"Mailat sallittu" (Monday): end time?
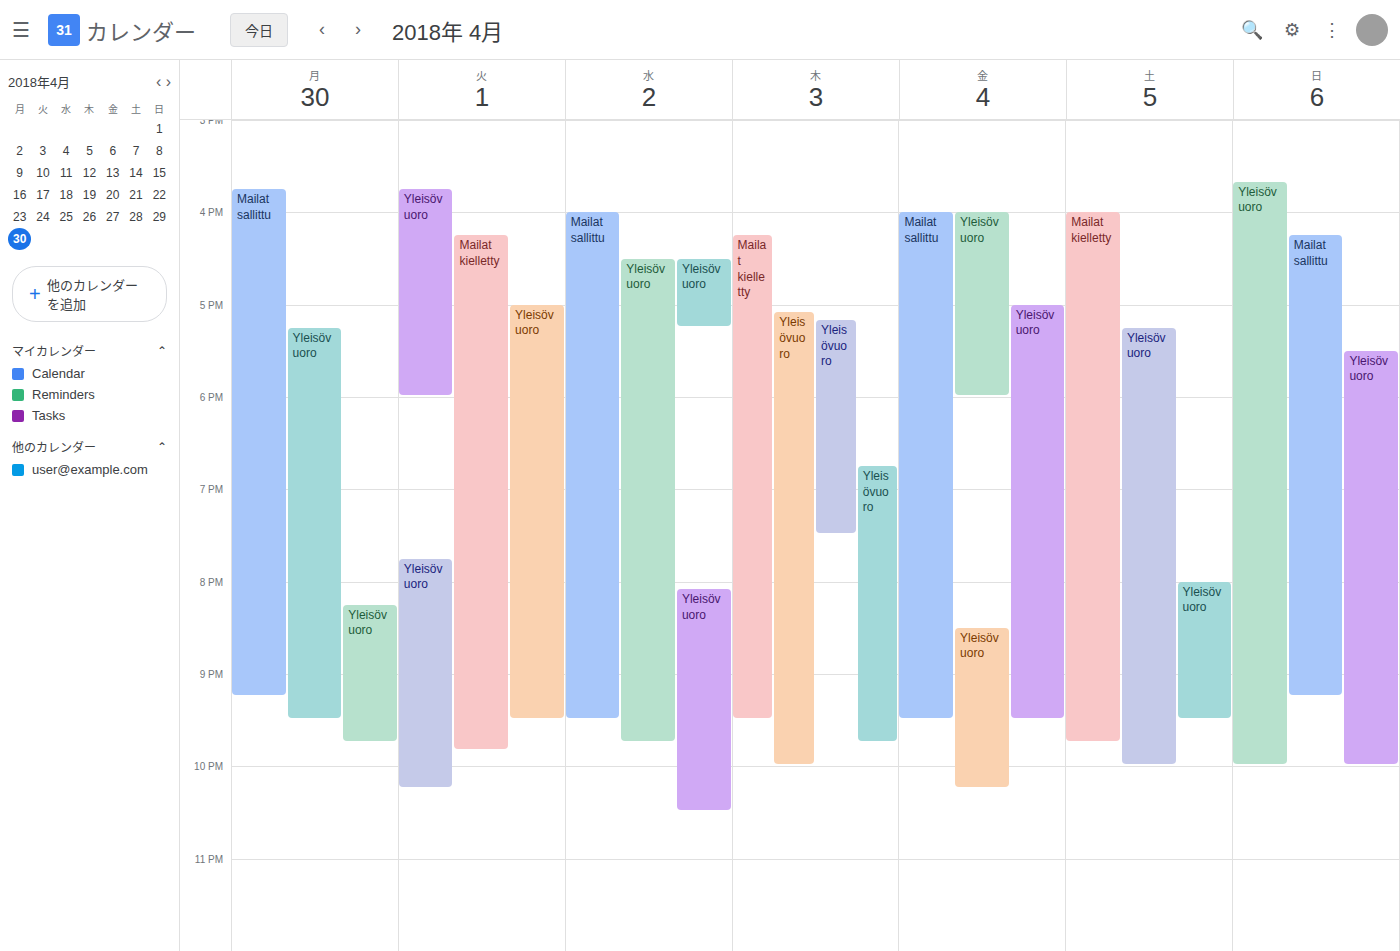
9:15 PM